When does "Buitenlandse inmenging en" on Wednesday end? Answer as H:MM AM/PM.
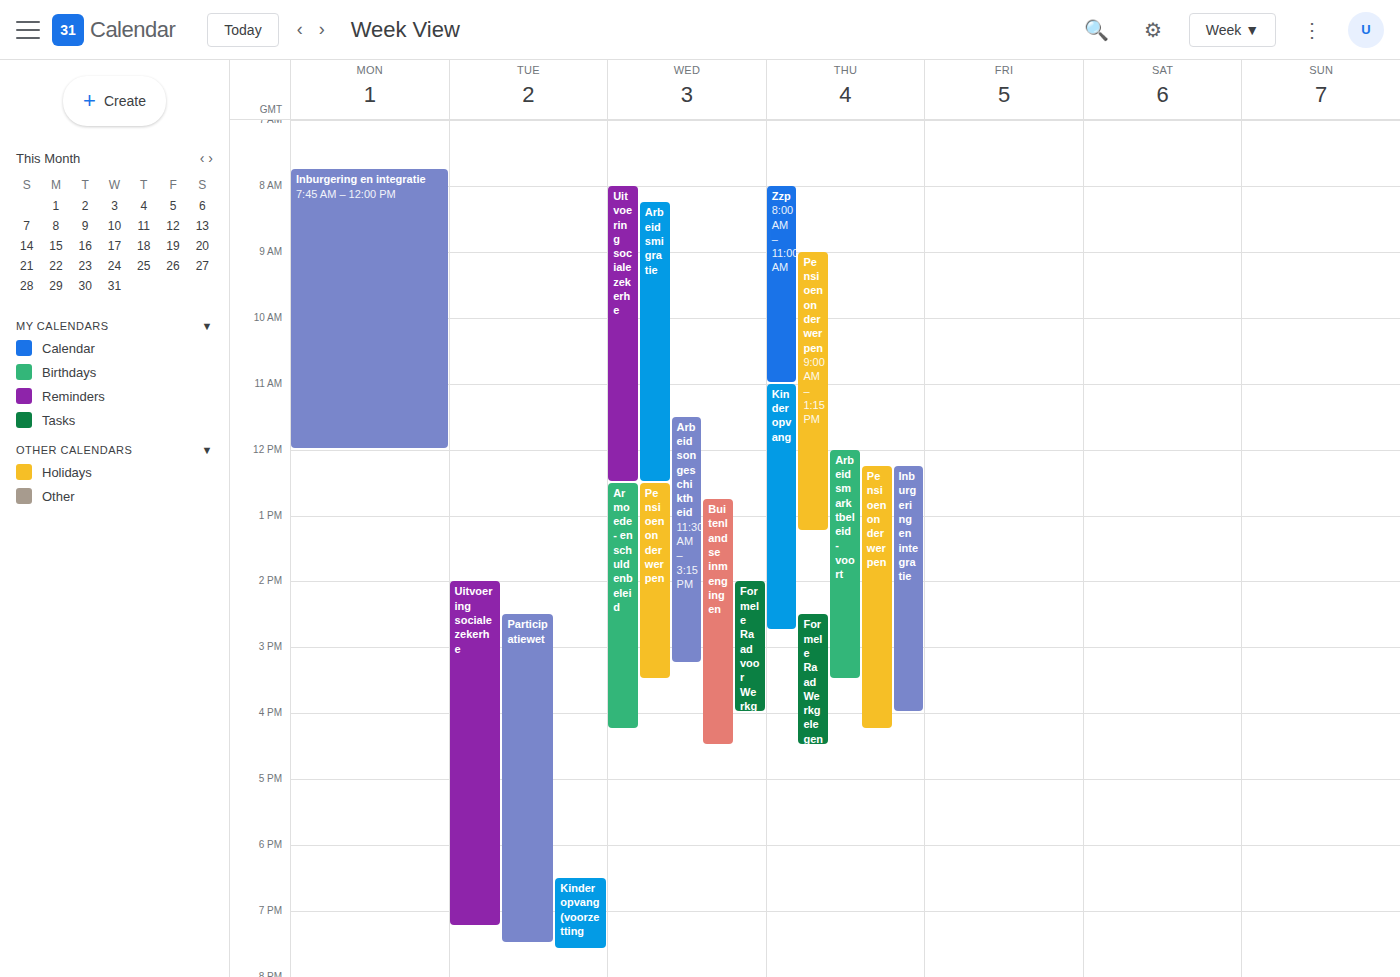
4:30 PM